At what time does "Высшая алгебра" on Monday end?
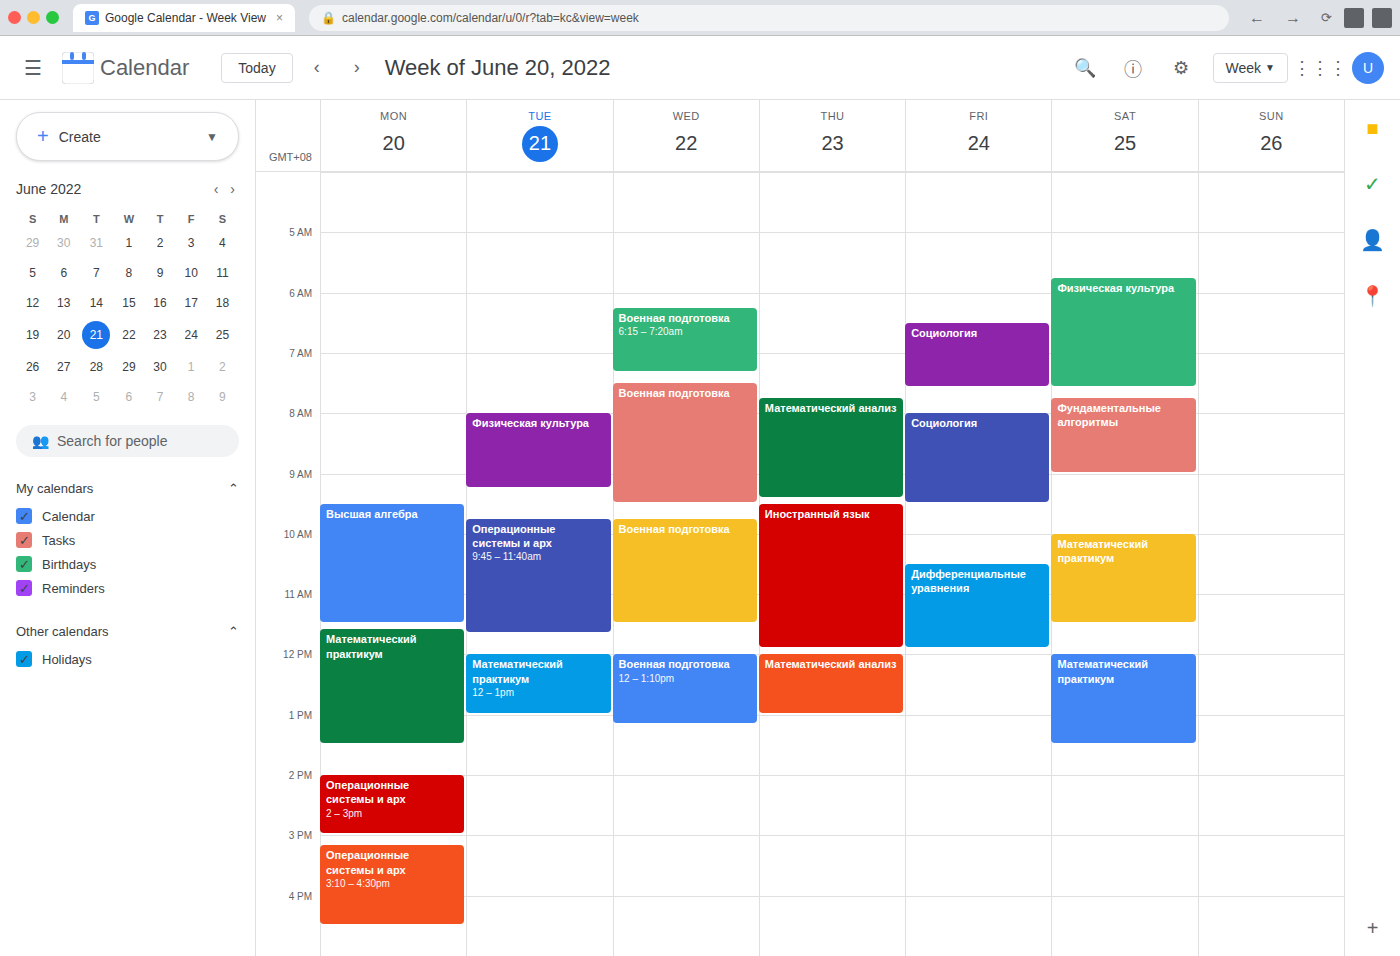
11:30 AM